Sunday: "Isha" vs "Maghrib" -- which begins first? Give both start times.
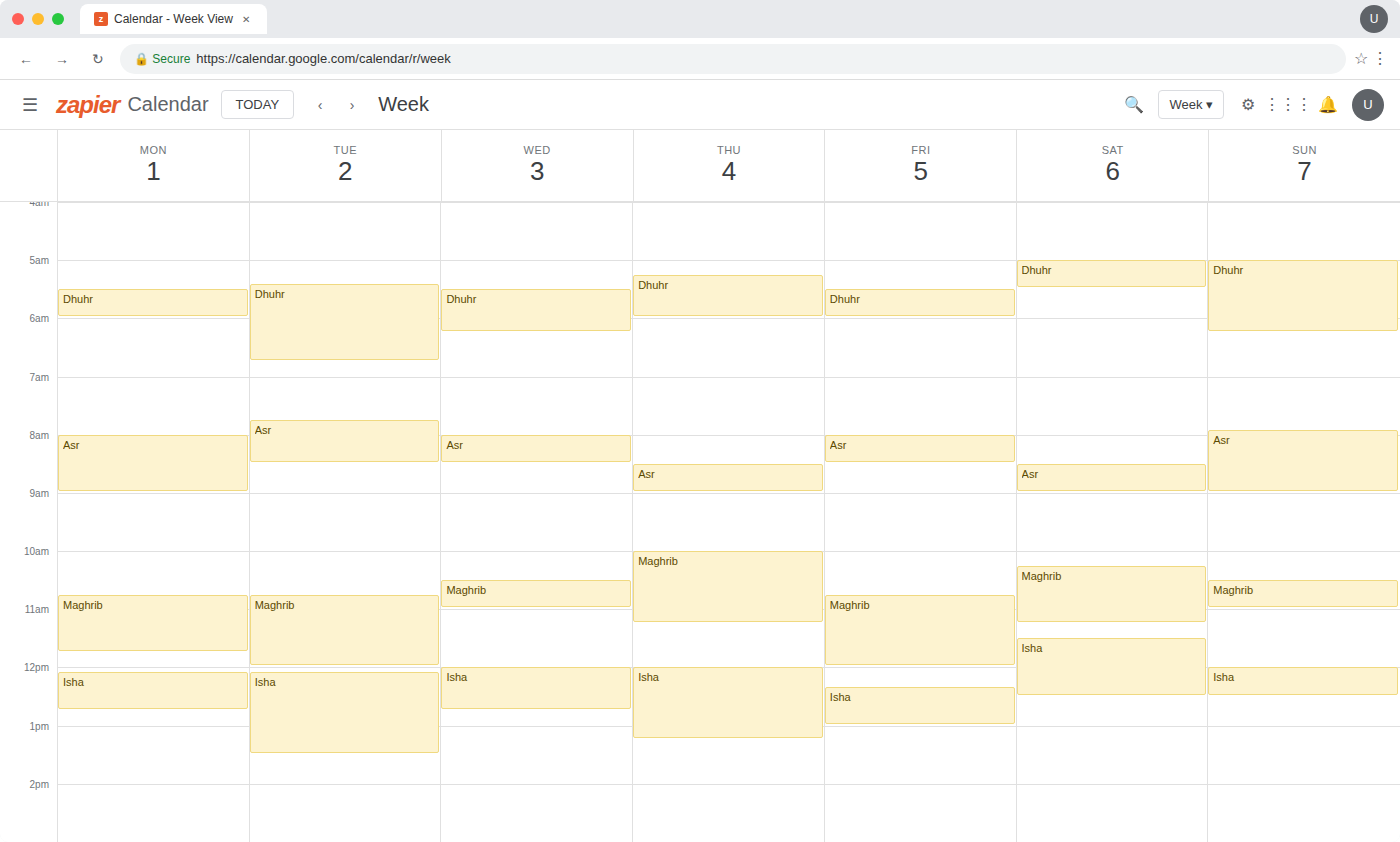
"Maghrib" 10:30 AM; "Isha" 12:00 PM.